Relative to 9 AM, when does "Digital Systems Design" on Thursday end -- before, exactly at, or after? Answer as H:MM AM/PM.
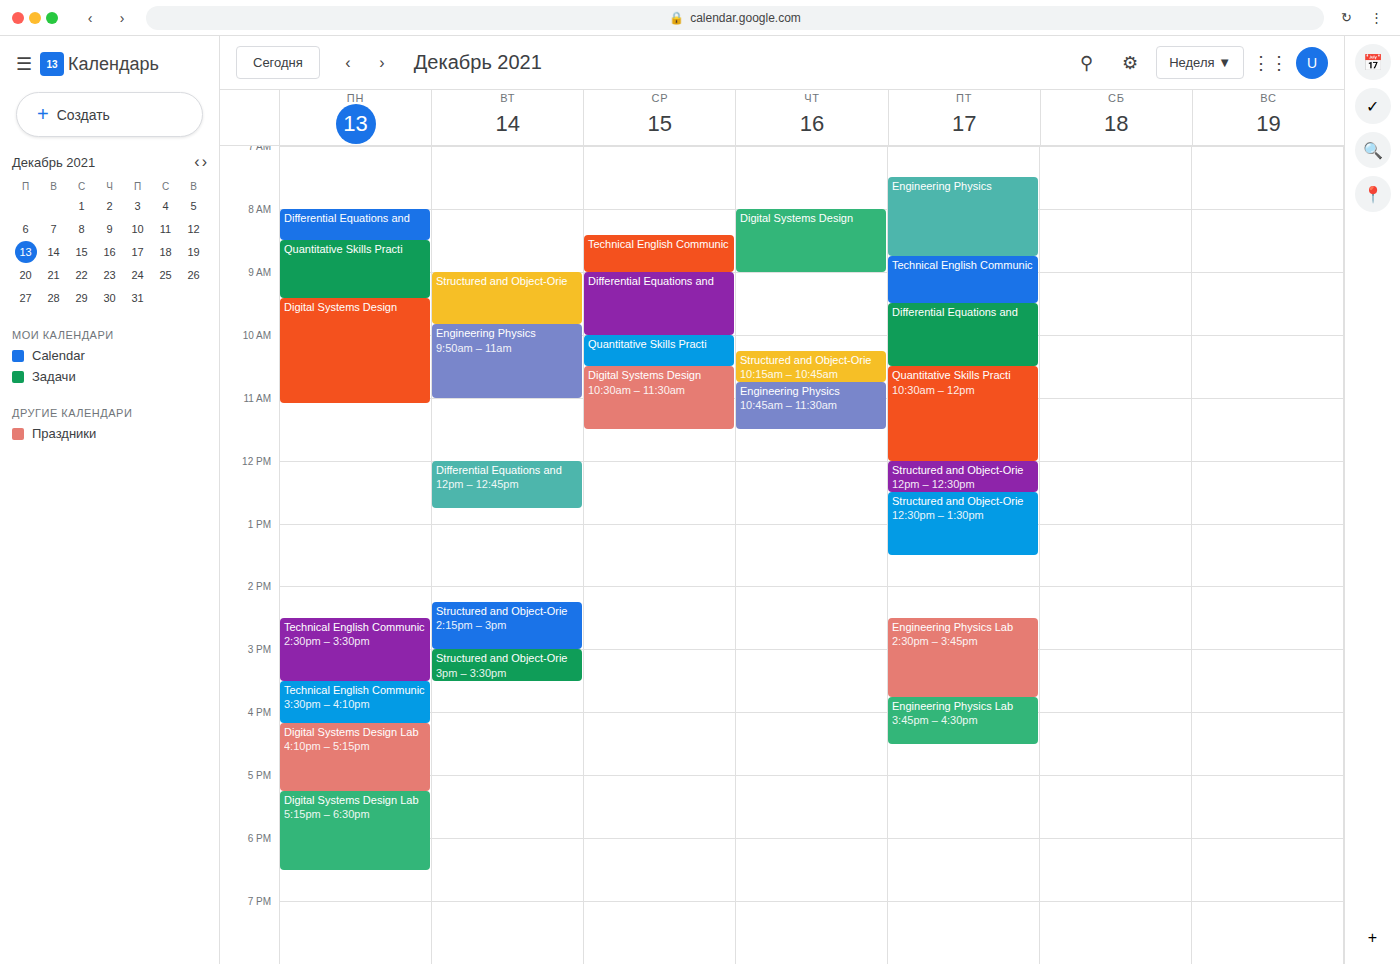
9:00 AM -- exactly at 9 AM, on the 9 AM line.